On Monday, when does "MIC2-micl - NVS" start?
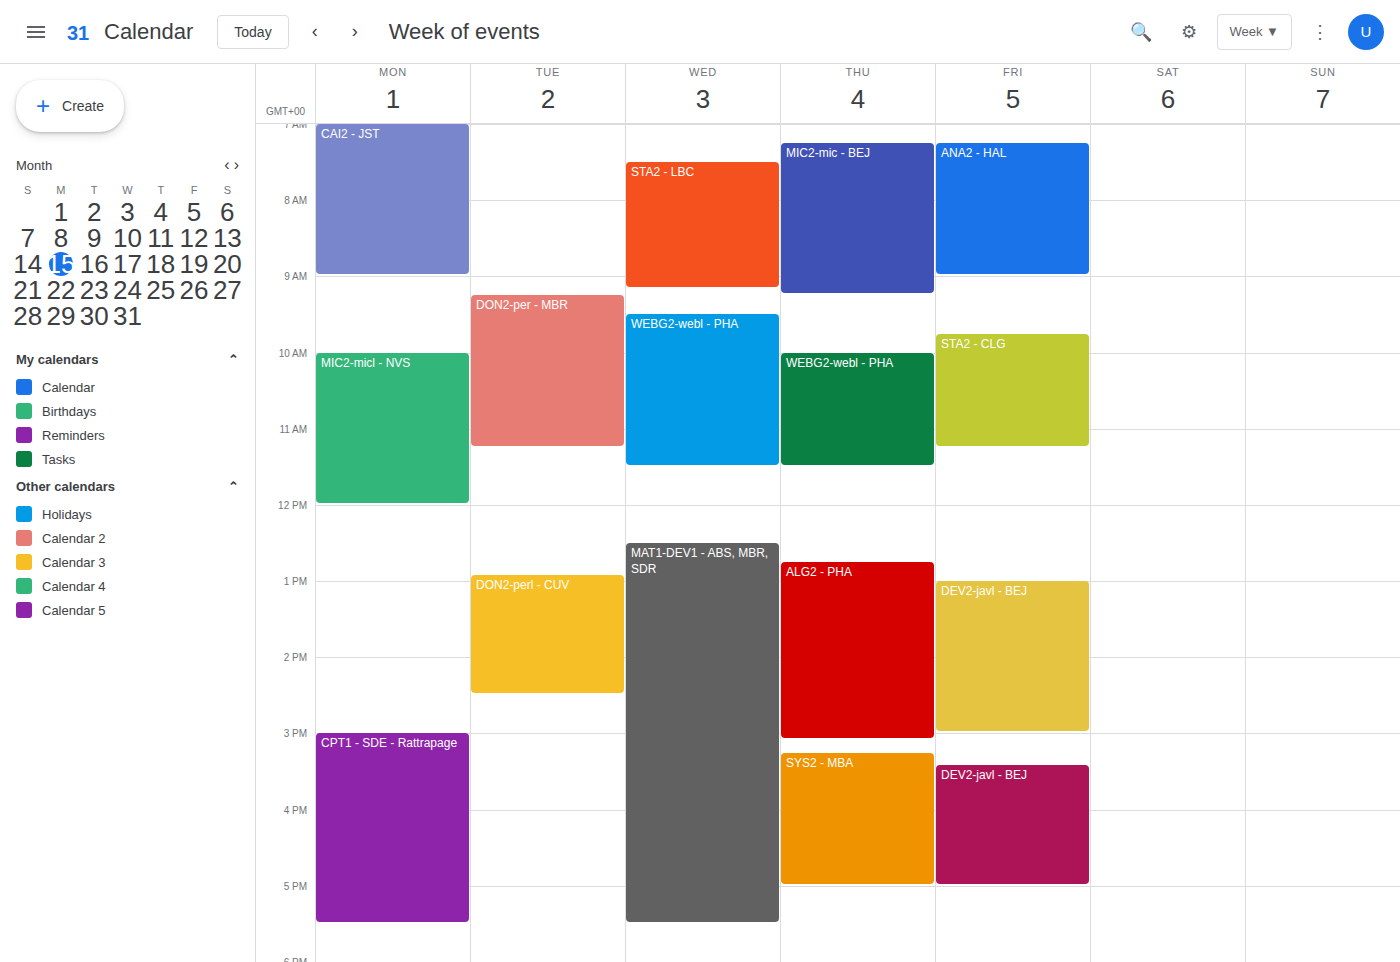
10:00 AM